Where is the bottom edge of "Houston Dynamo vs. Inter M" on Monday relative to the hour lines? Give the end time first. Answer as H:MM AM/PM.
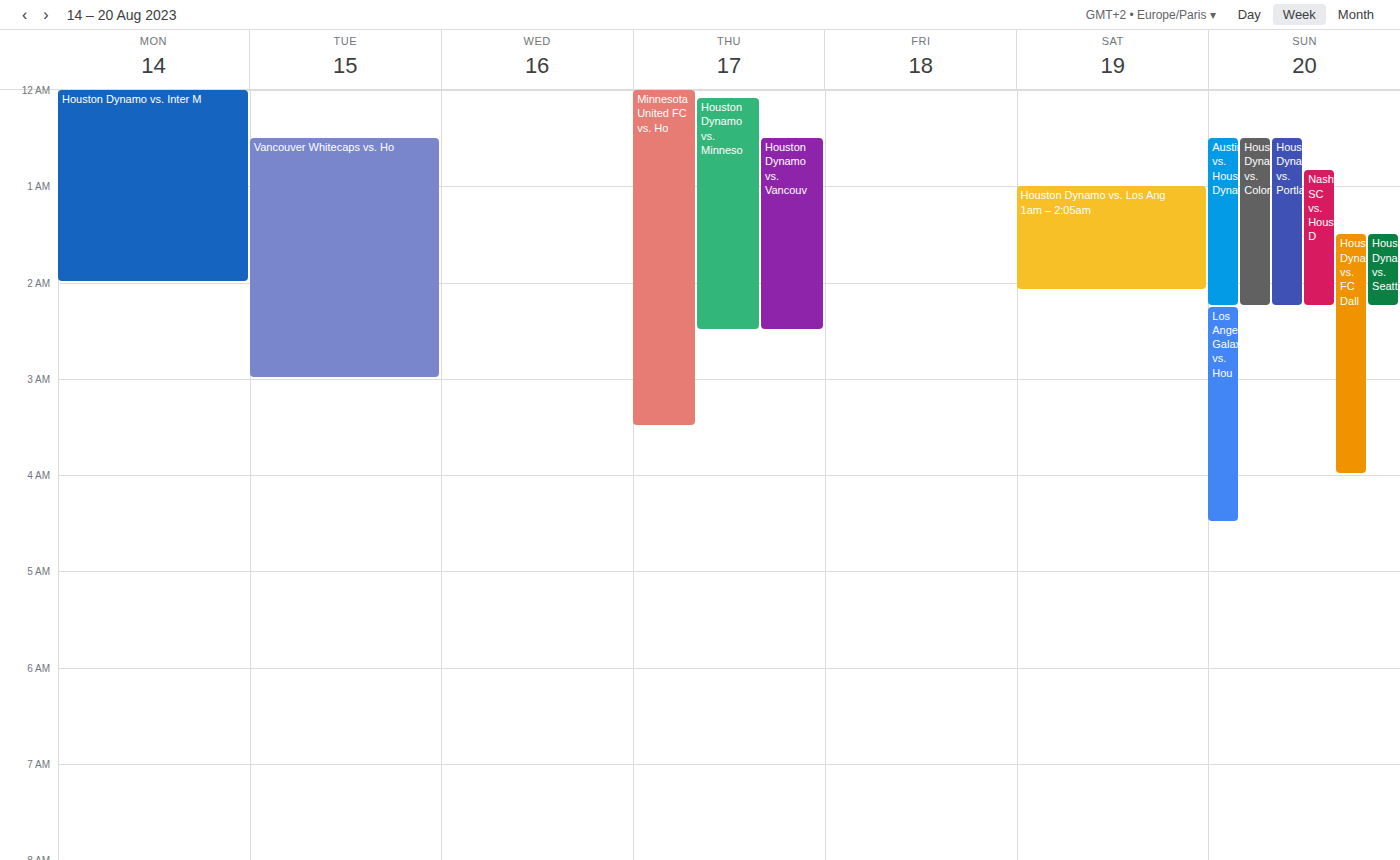
2:00 AM -- exactly on the 2 AM line.